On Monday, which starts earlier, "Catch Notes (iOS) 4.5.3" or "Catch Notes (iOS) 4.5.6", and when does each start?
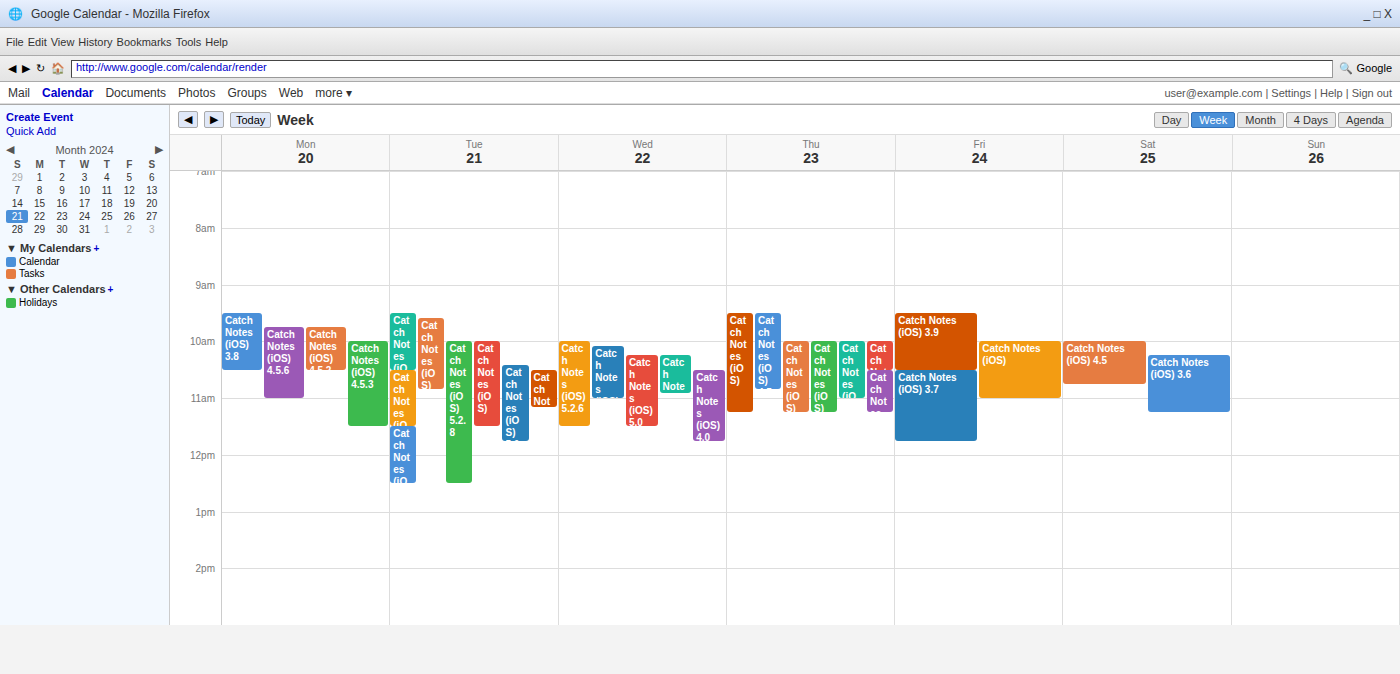
"Catch Notes (iOS) 4.5.6" 9:45 AM; "Catch Notes (iOS) 4.5.3" 10:00 AM.